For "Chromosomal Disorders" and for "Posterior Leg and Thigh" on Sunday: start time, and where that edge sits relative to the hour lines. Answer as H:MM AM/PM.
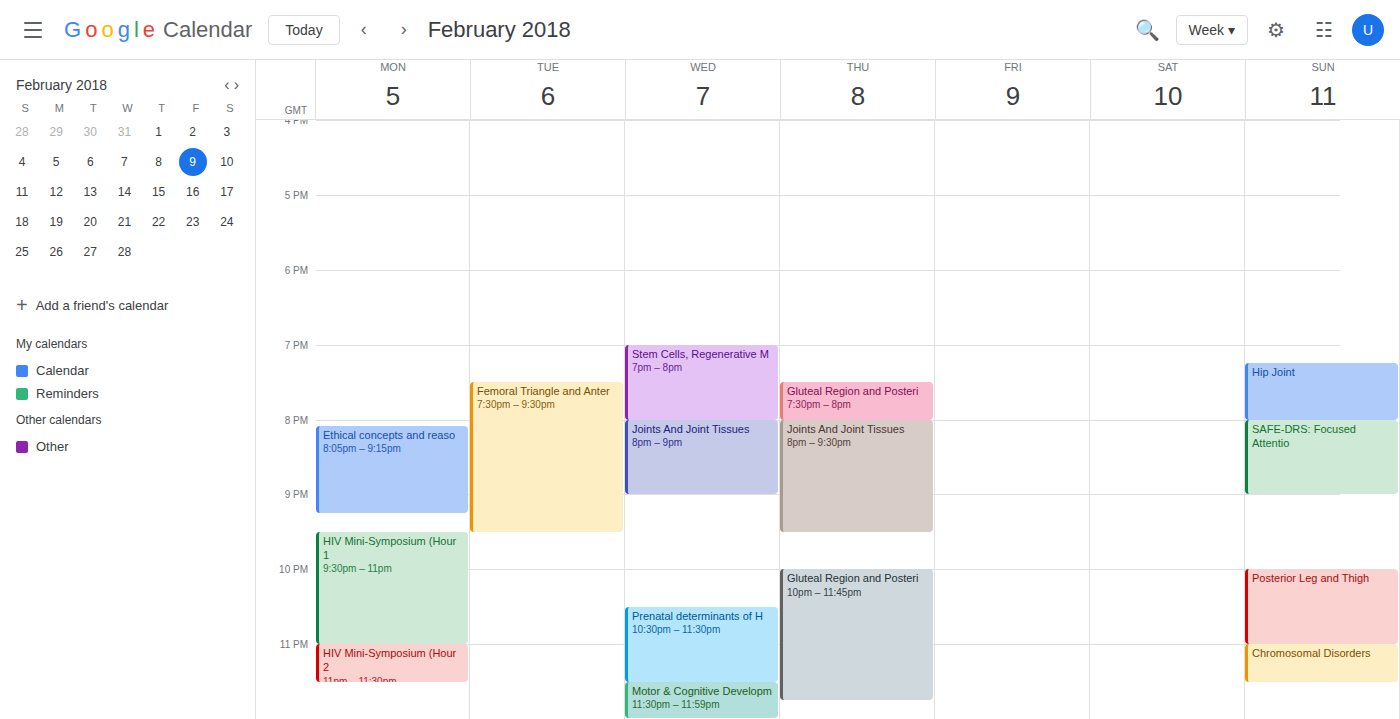
"Chromosomal Disorders": 11:00 PM, exactly on the 11 PM line. "Posterior Leg and Thigh": 10:00 PM, exactly on the 10 PM line.